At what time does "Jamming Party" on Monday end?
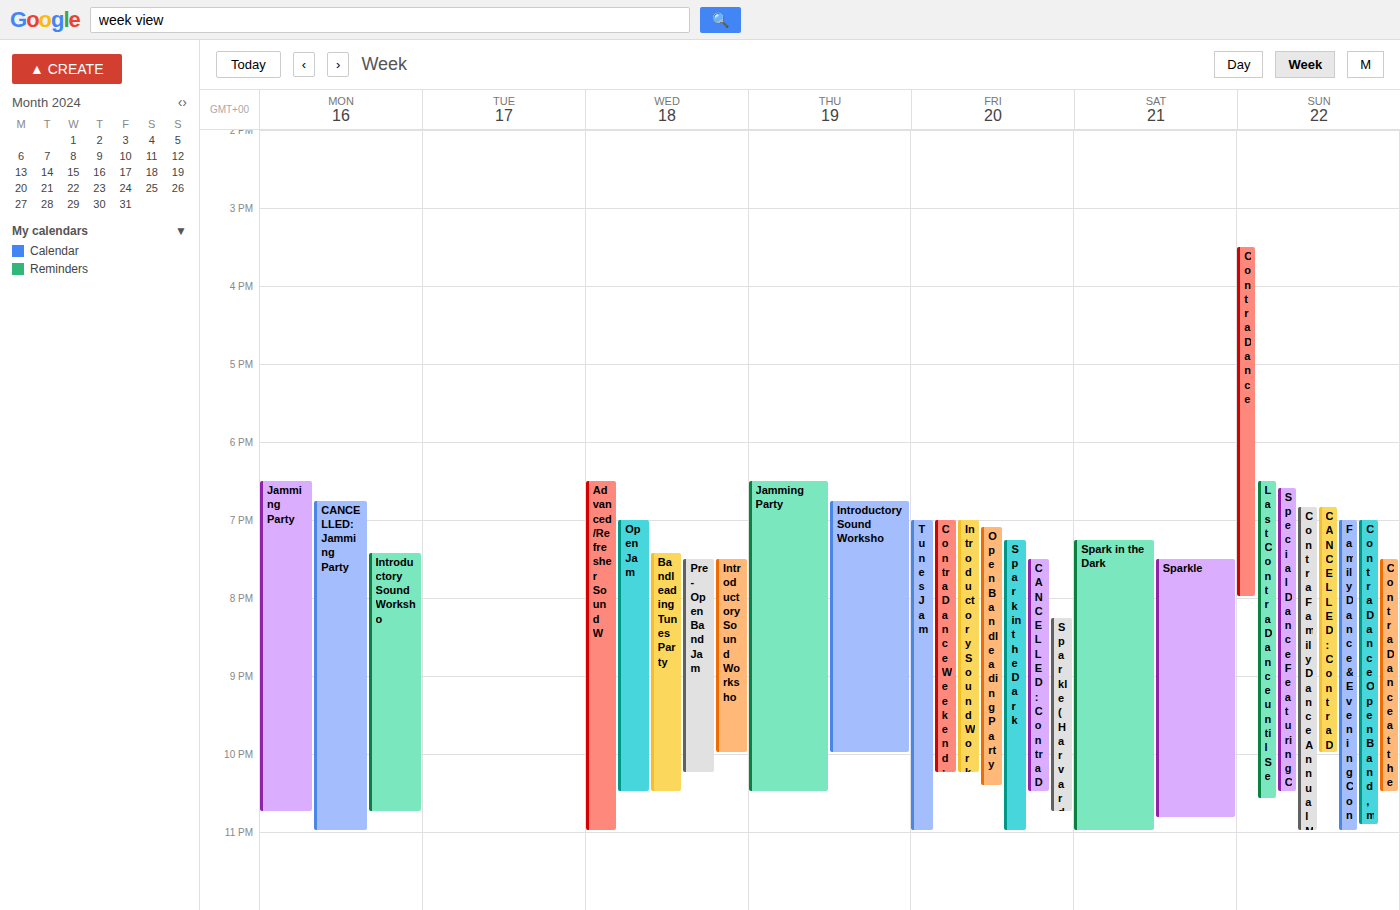
10:45 PM